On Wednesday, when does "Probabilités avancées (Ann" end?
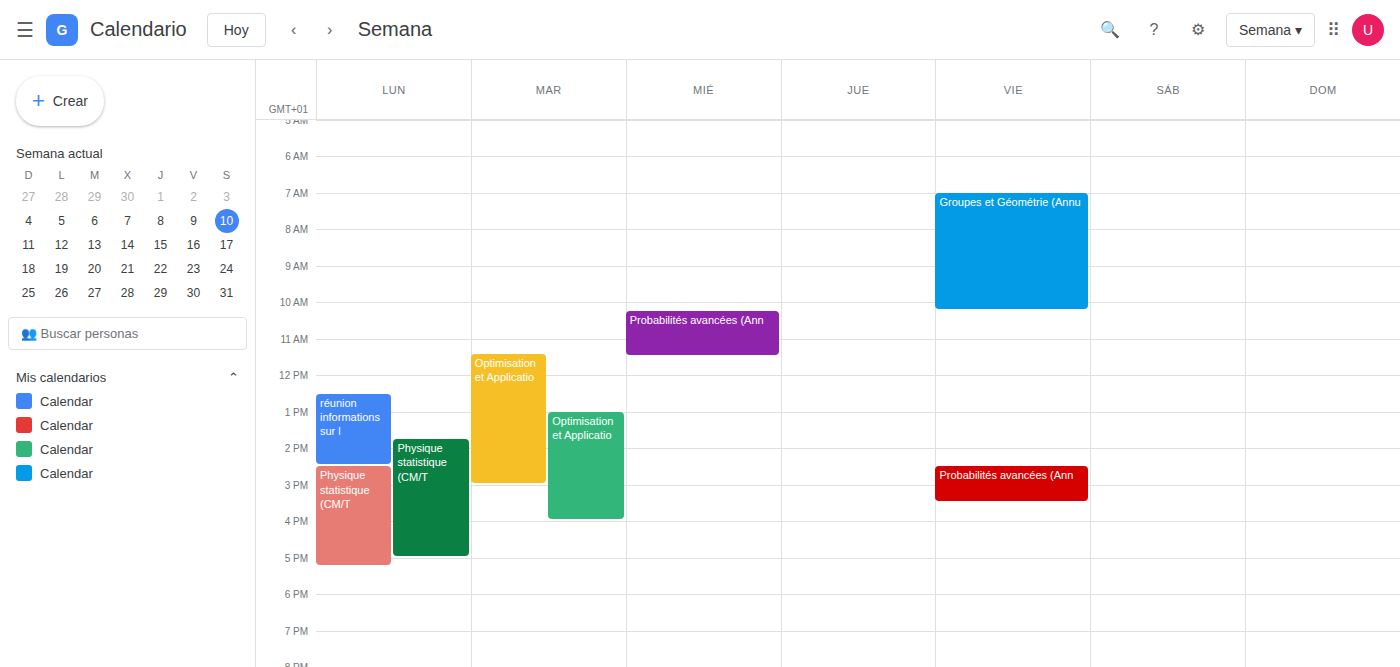
11:30 AM